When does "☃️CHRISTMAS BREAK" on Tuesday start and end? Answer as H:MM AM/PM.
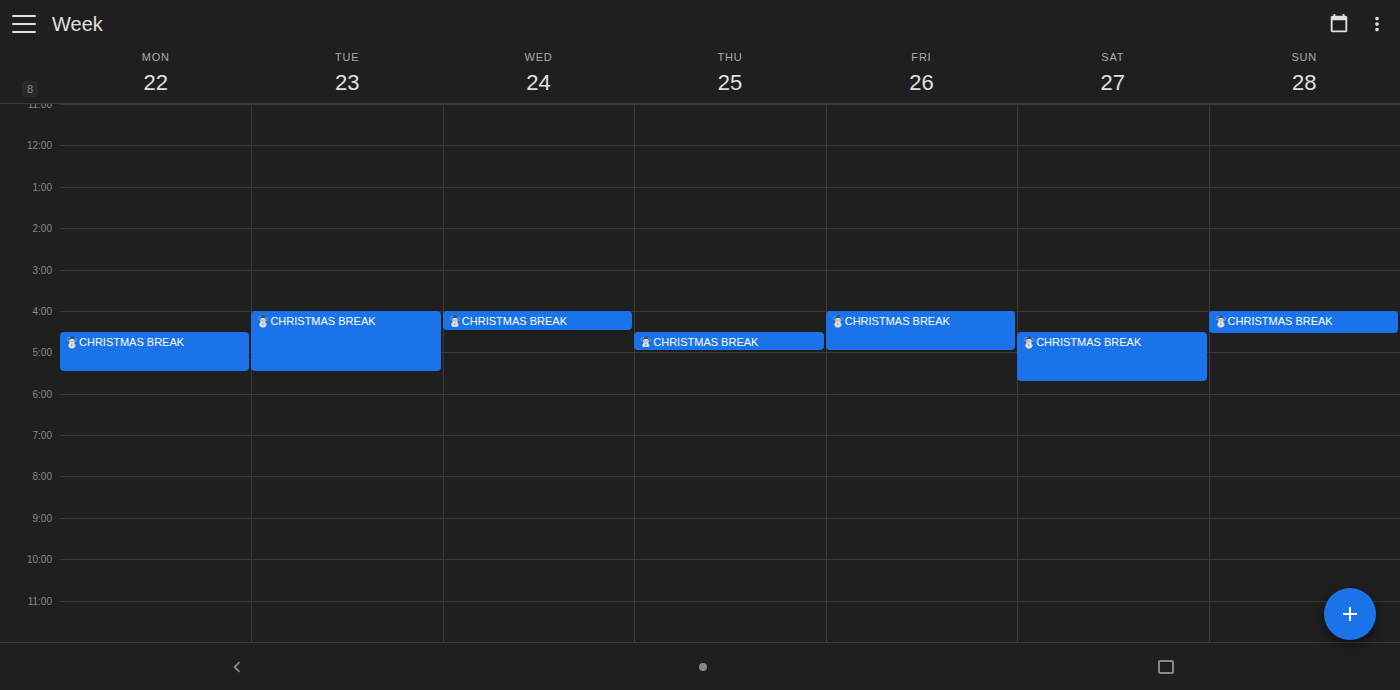
4:00 PM to 5:30 PM